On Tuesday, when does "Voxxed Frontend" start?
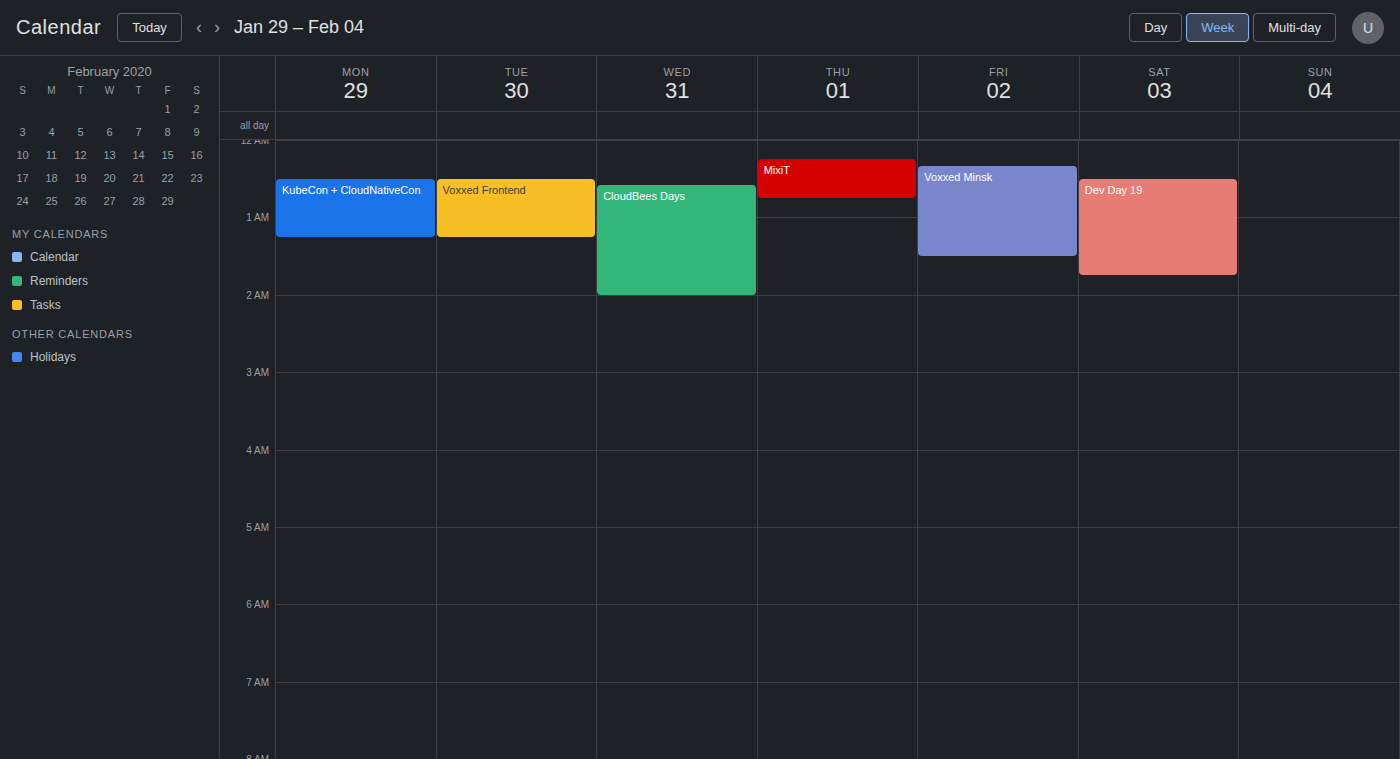
12:30 AM